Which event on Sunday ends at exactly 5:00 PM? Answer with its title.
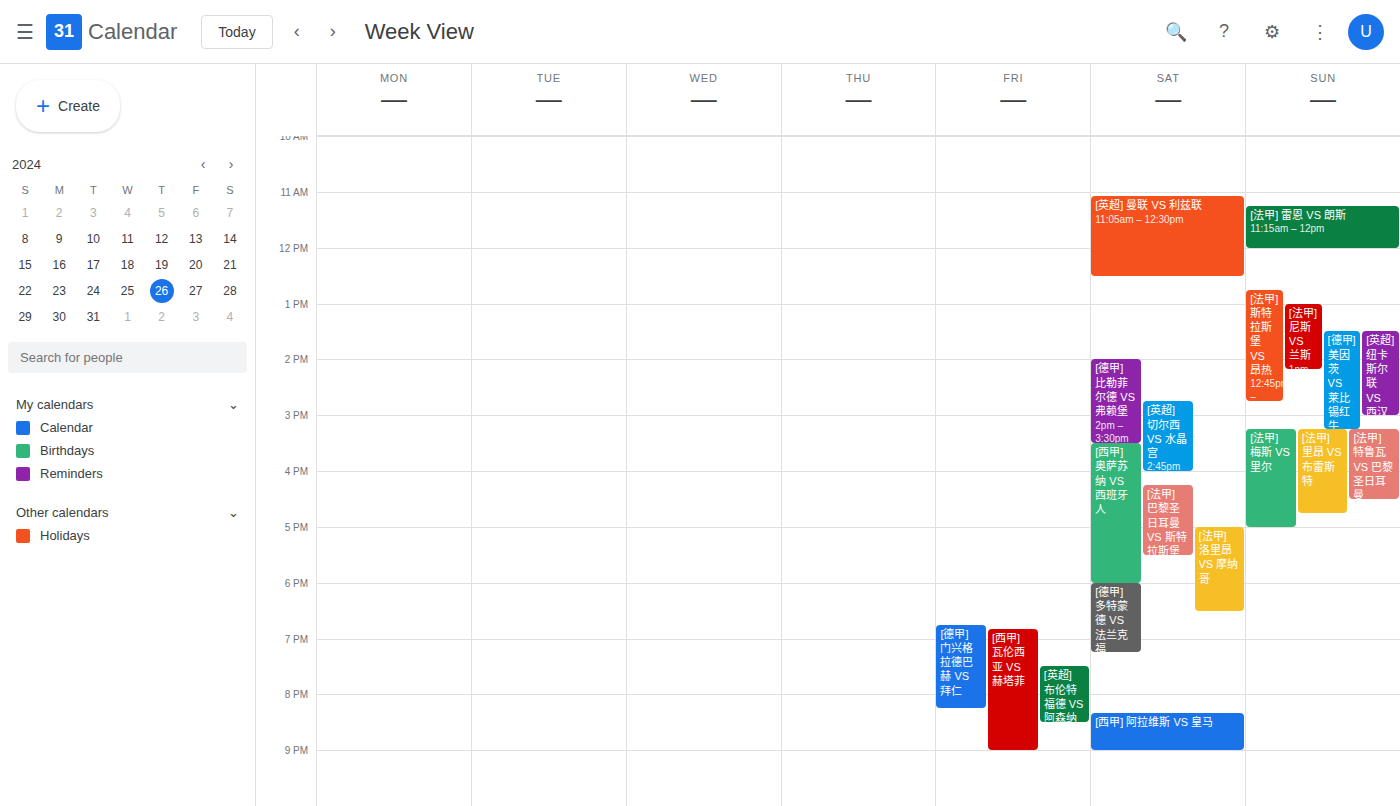
"[法甲] 梅斯 VS 里尔"